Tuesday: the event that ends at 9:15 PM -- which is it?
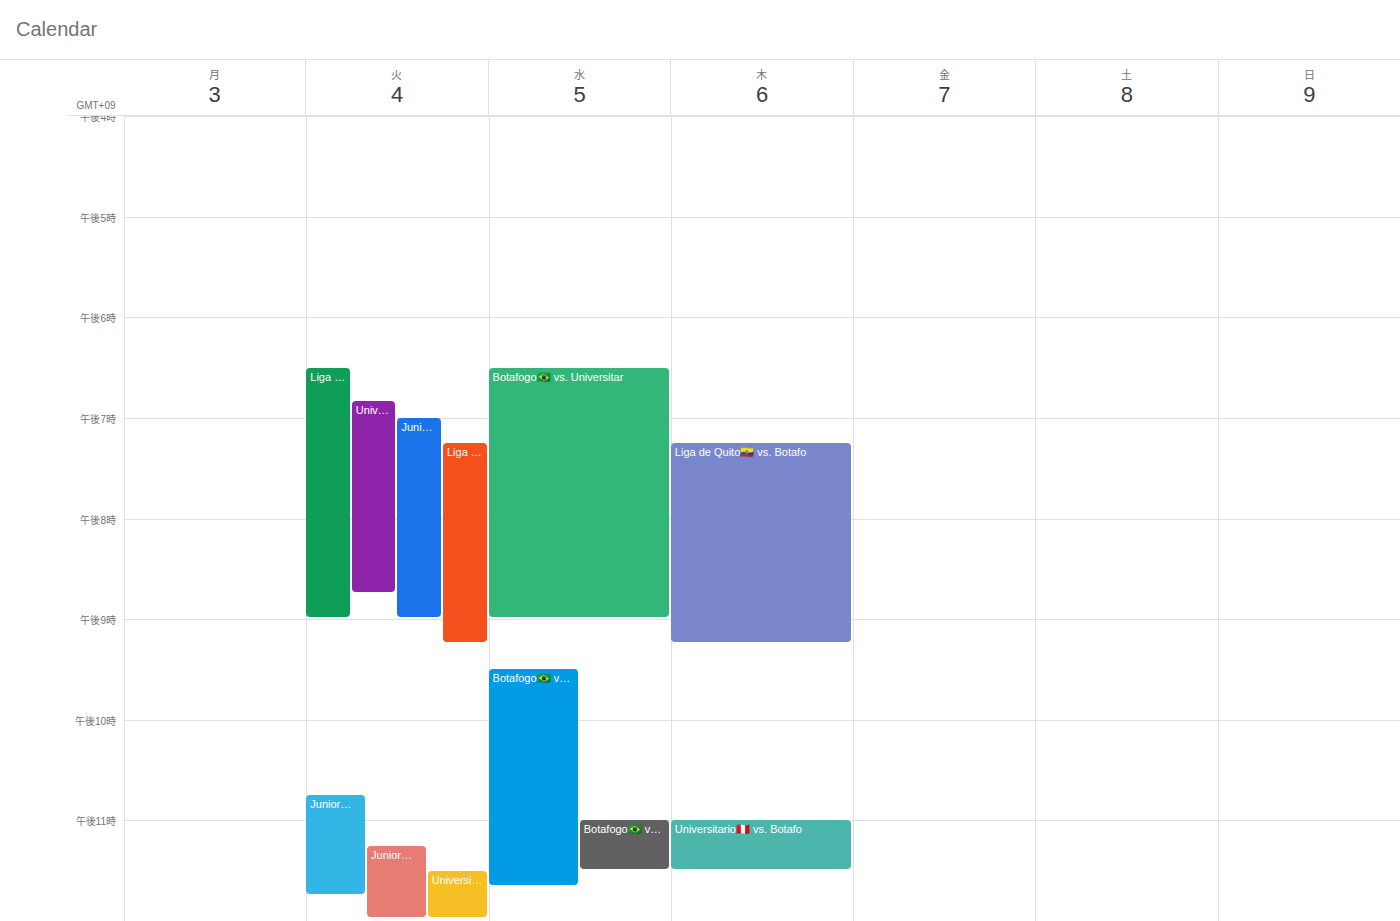
"Liga de Quito🇪🇨 vs. Univer"